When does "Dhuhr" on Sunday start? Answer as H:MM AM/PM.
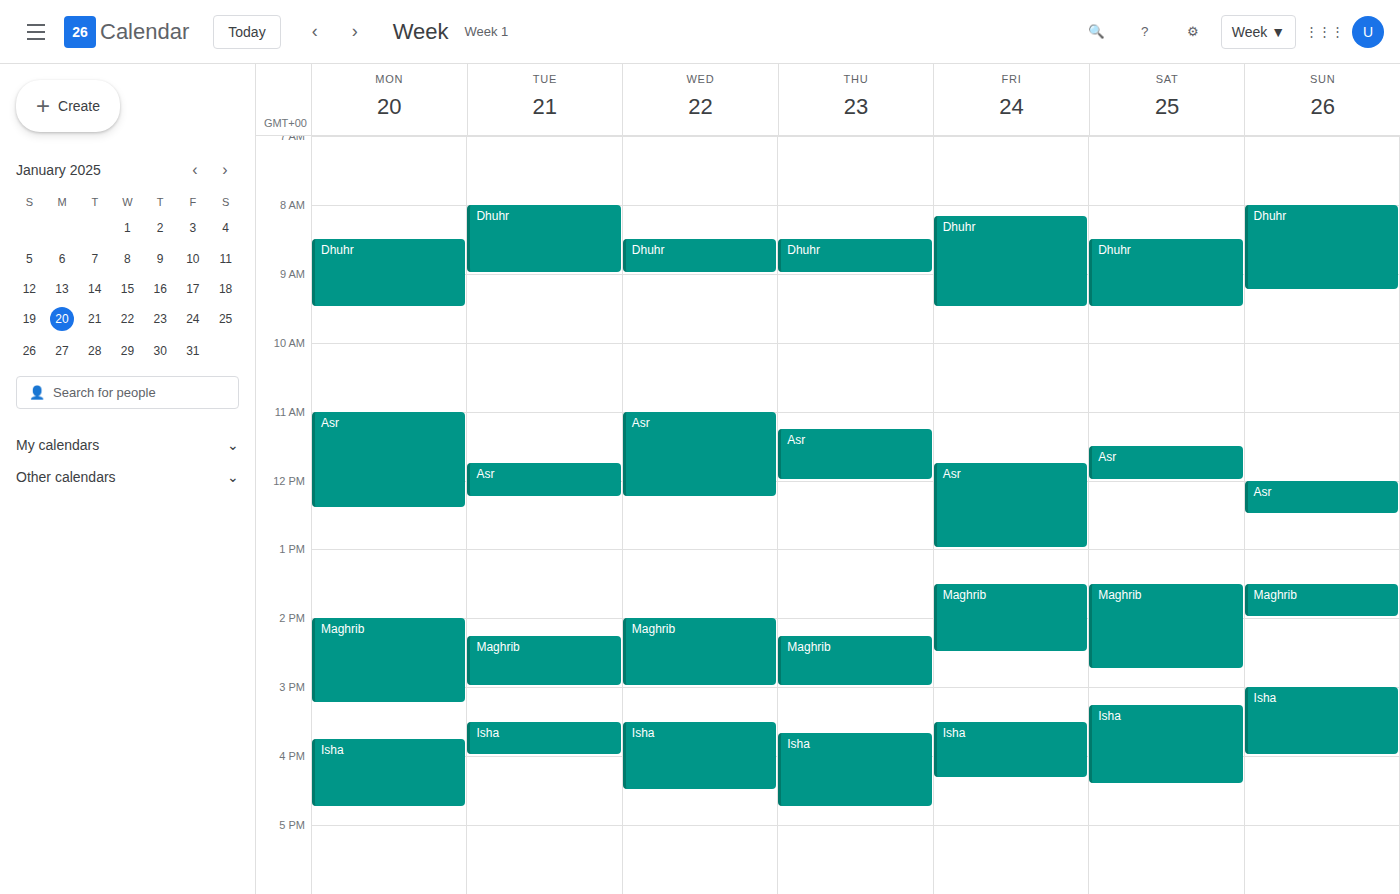
8:00 AM